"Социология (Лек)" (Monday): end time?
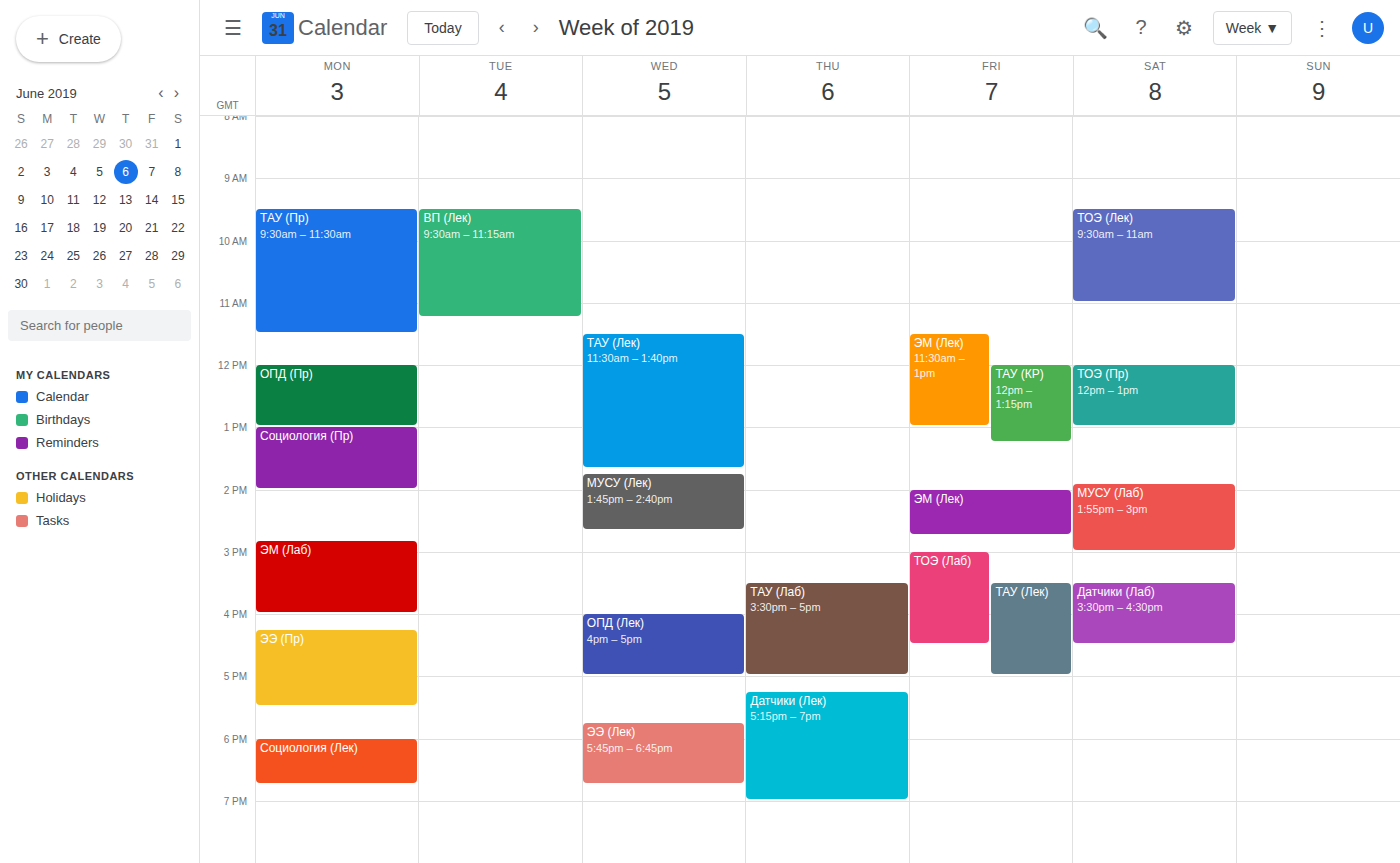
18:45